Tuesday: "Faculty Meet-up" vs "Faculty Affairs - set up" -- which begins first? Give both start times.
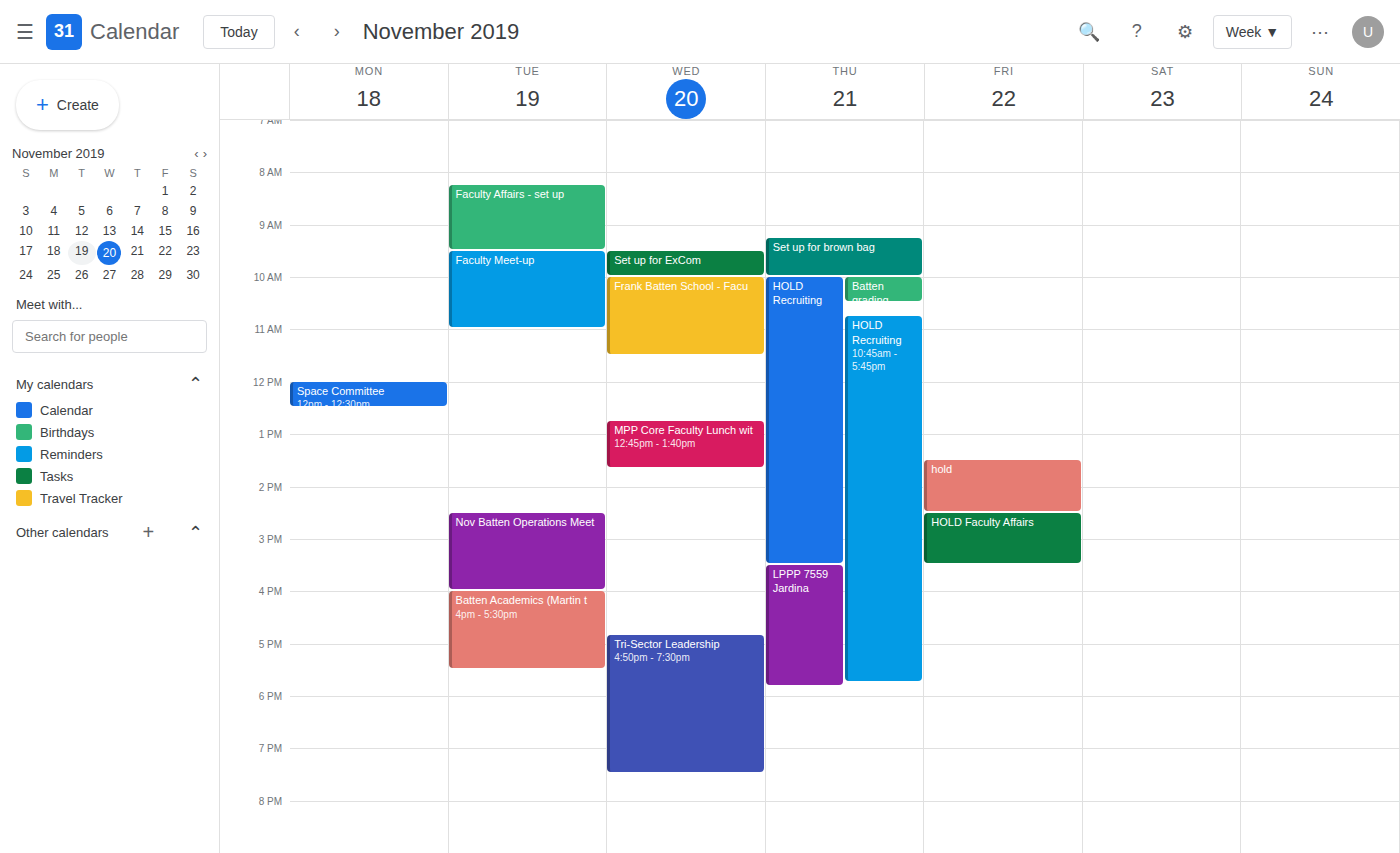
"Faculty Affairs - set up" 8:15 AM; "Faculty Meet-up" 9:30 AM.